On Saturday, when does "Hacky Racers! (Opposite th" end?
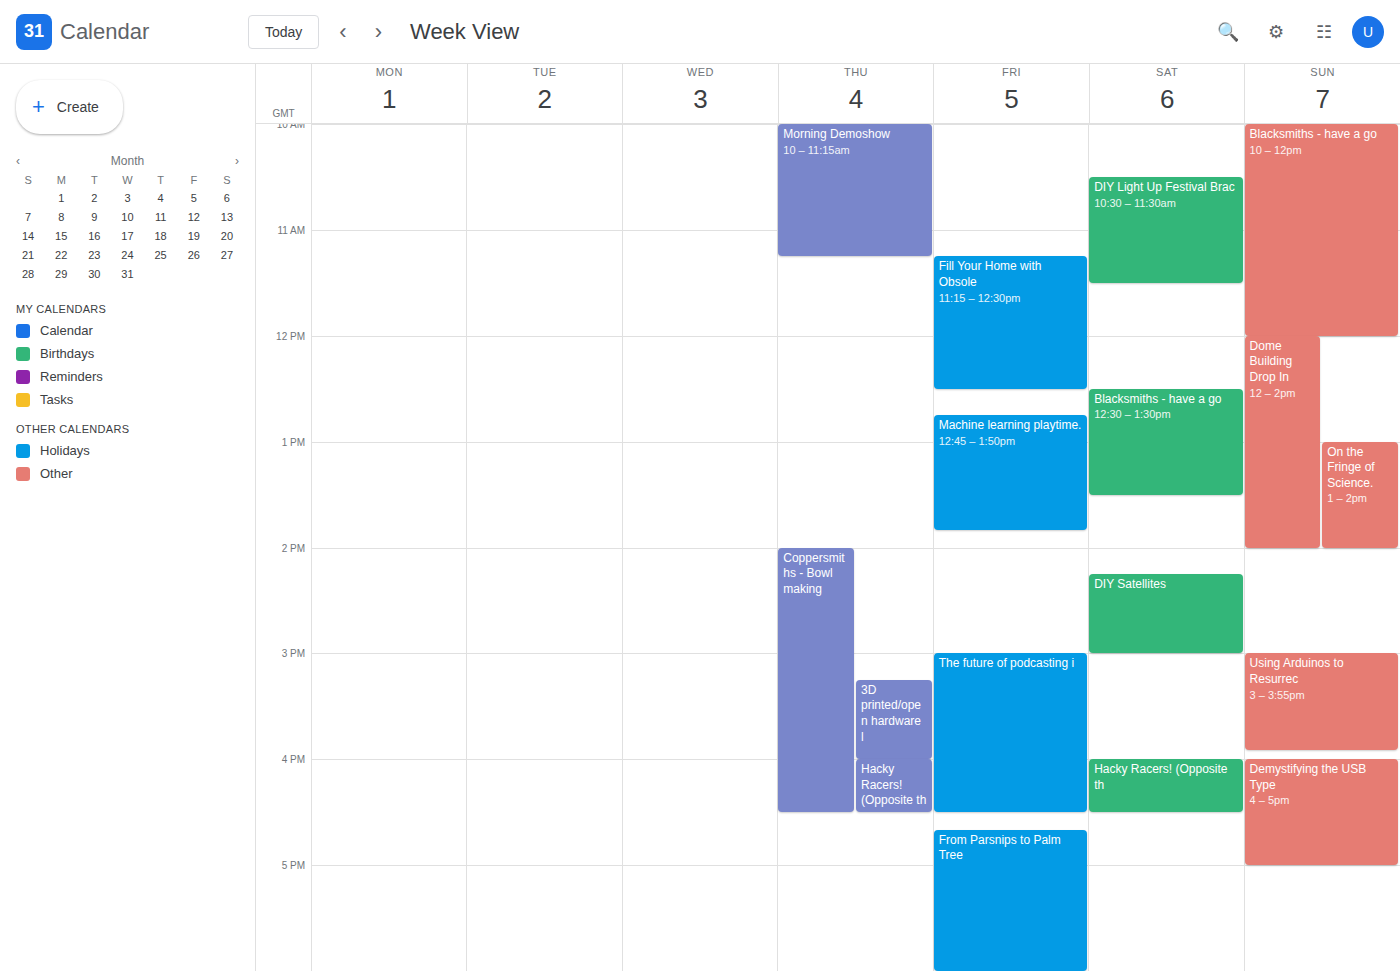
4:30 PM